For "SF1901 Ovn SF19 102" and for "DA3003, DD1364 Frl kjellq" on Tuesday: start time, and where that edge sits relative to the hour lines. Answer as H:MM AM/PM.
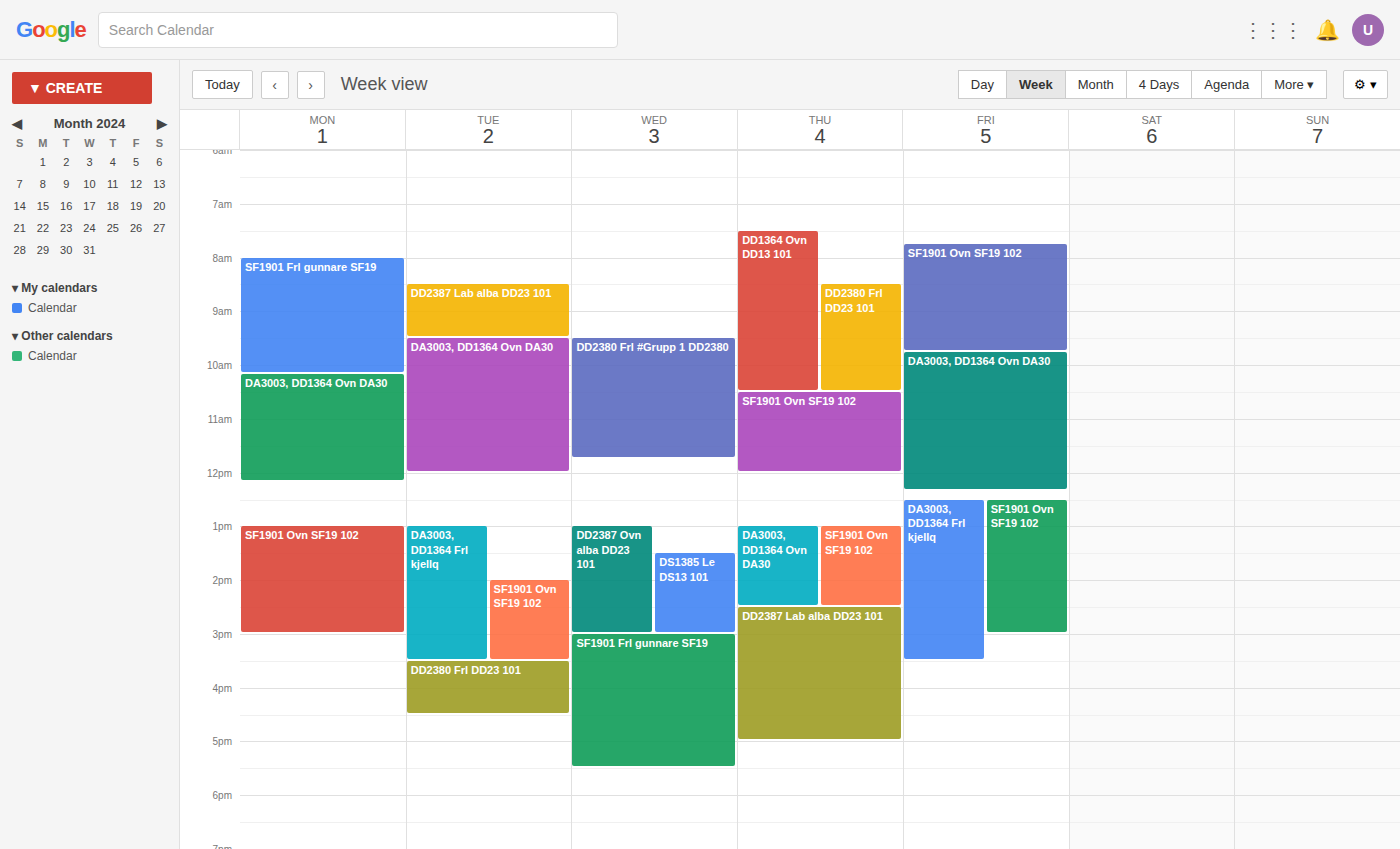
"SF1901 Ovn SF19 102": 2:00 PM, exactly on the 2 PM line. "DA3003, DD1364 Frl kjellq": 1:00 PM, exactly on the 1 PM line.